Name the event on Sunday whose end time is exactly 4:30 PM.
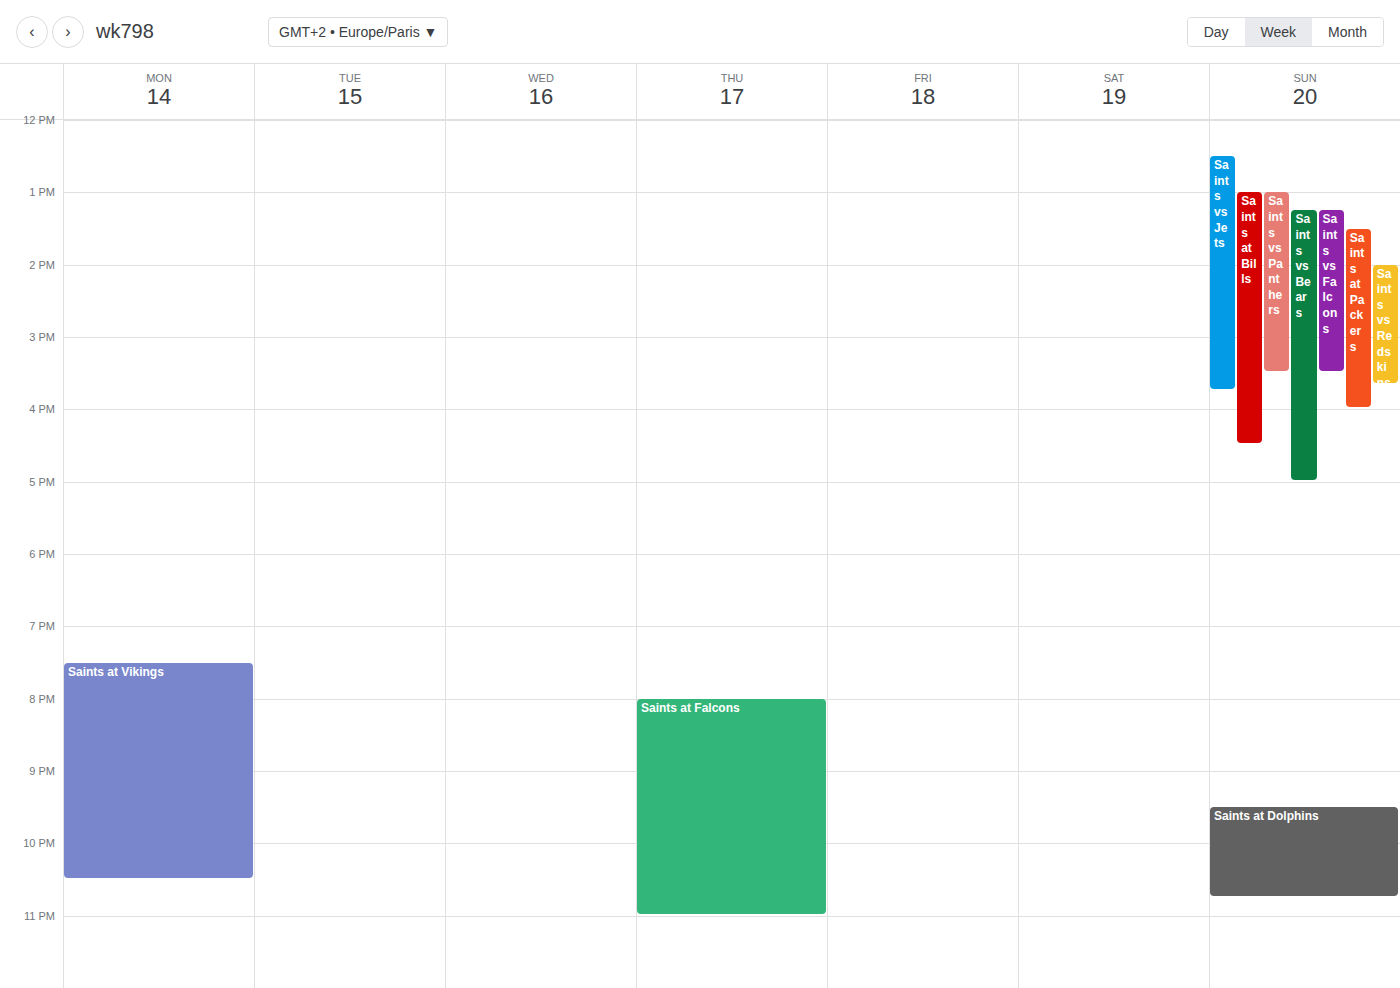
"Saints at Bills"